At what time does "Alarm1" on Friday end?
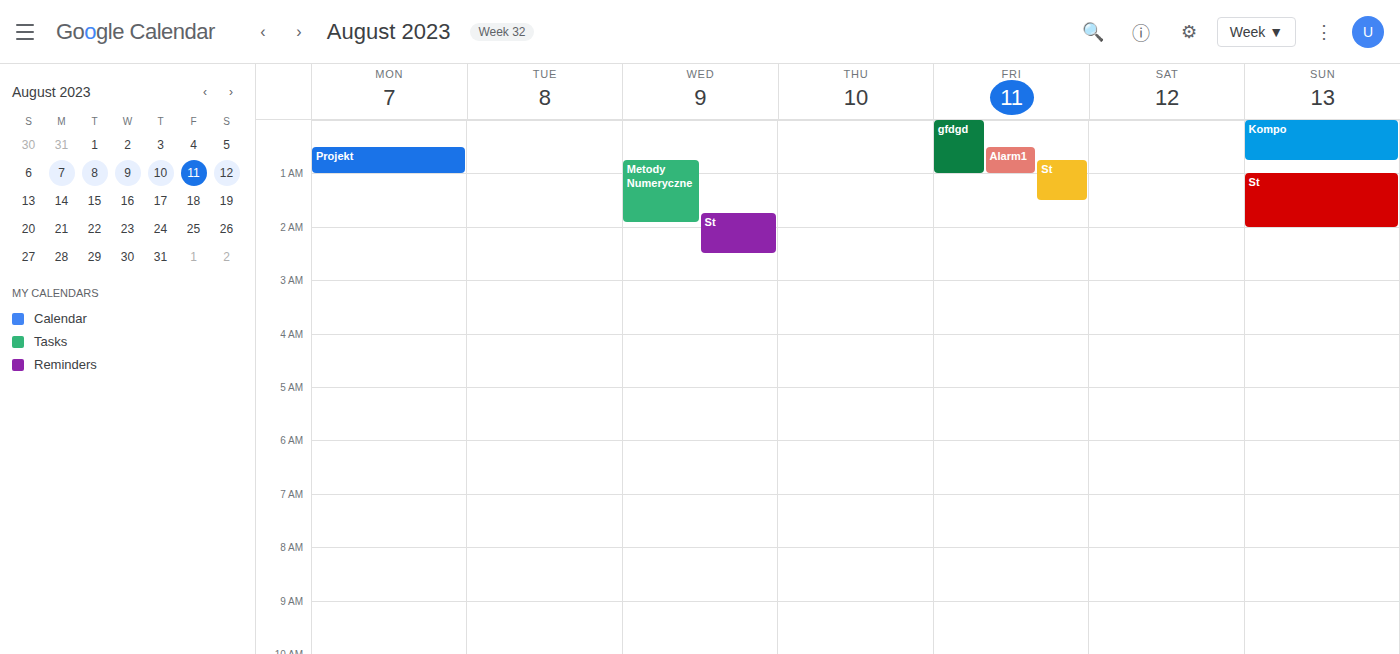
1:00 AM